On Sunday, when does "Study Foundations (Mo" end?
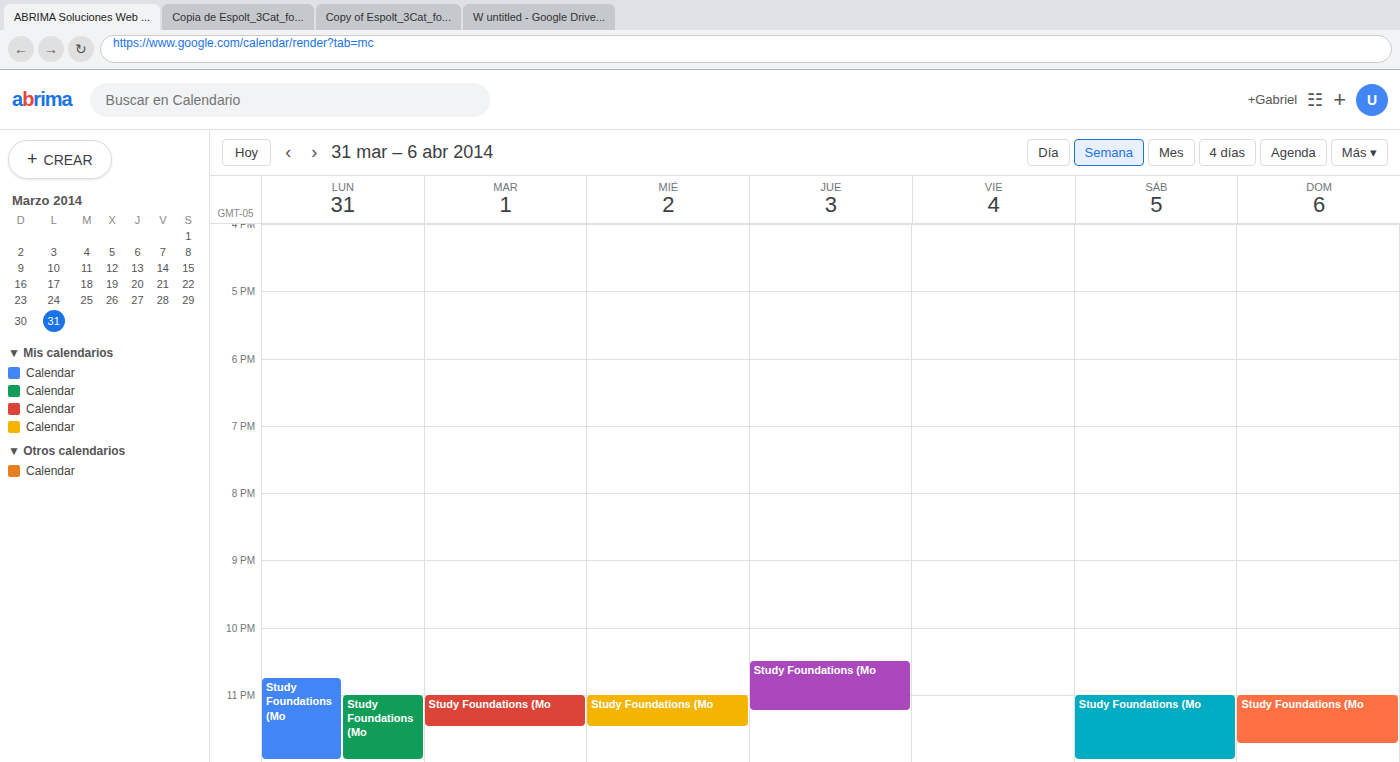
11:45 PM